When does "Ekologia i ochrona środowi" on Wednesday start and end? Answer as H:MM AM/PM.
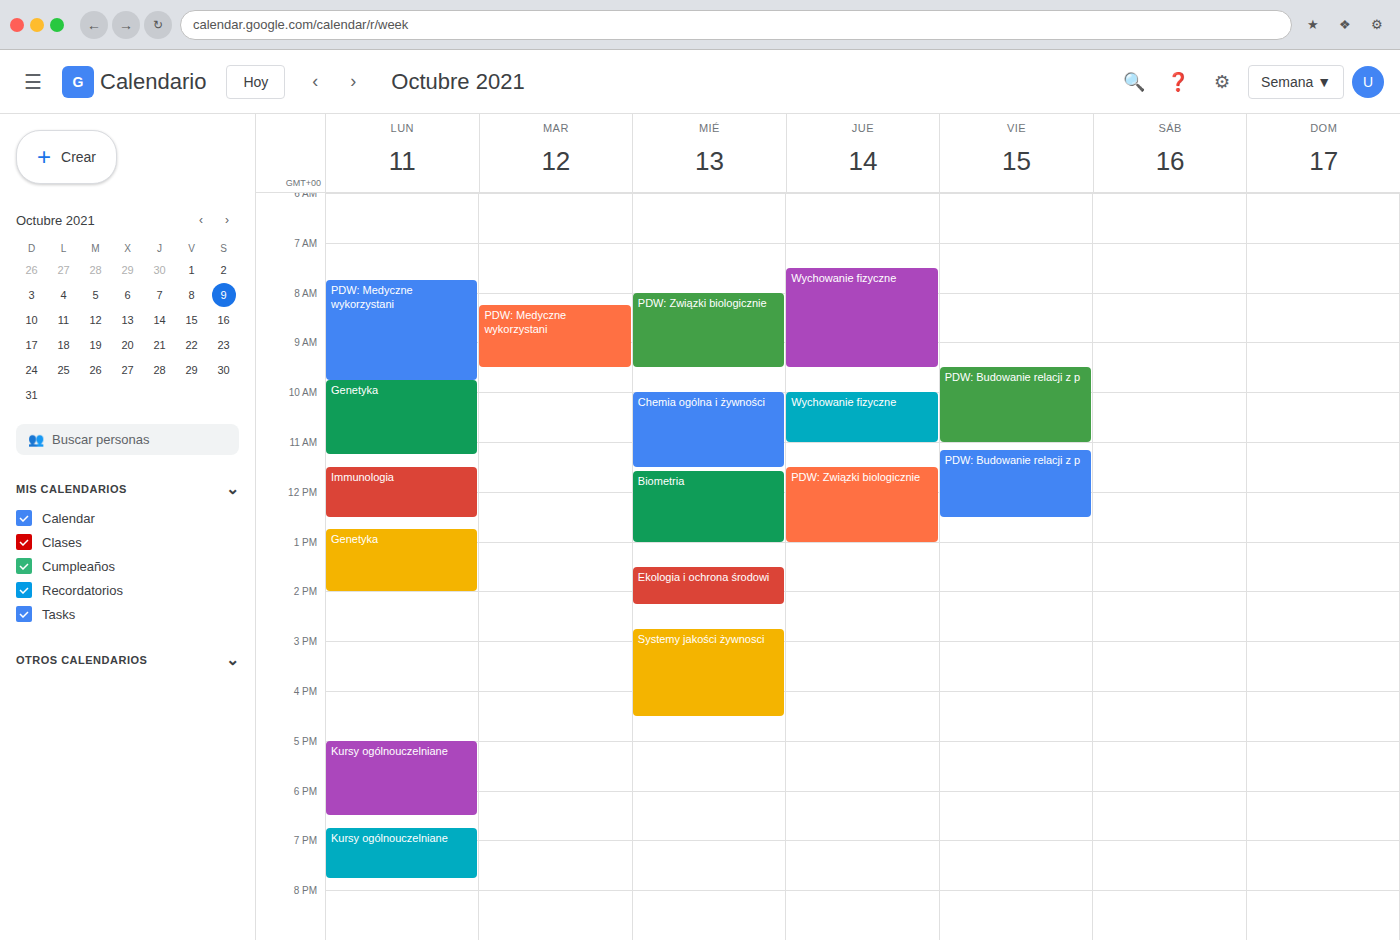
1:30 PM to 2:15 PM